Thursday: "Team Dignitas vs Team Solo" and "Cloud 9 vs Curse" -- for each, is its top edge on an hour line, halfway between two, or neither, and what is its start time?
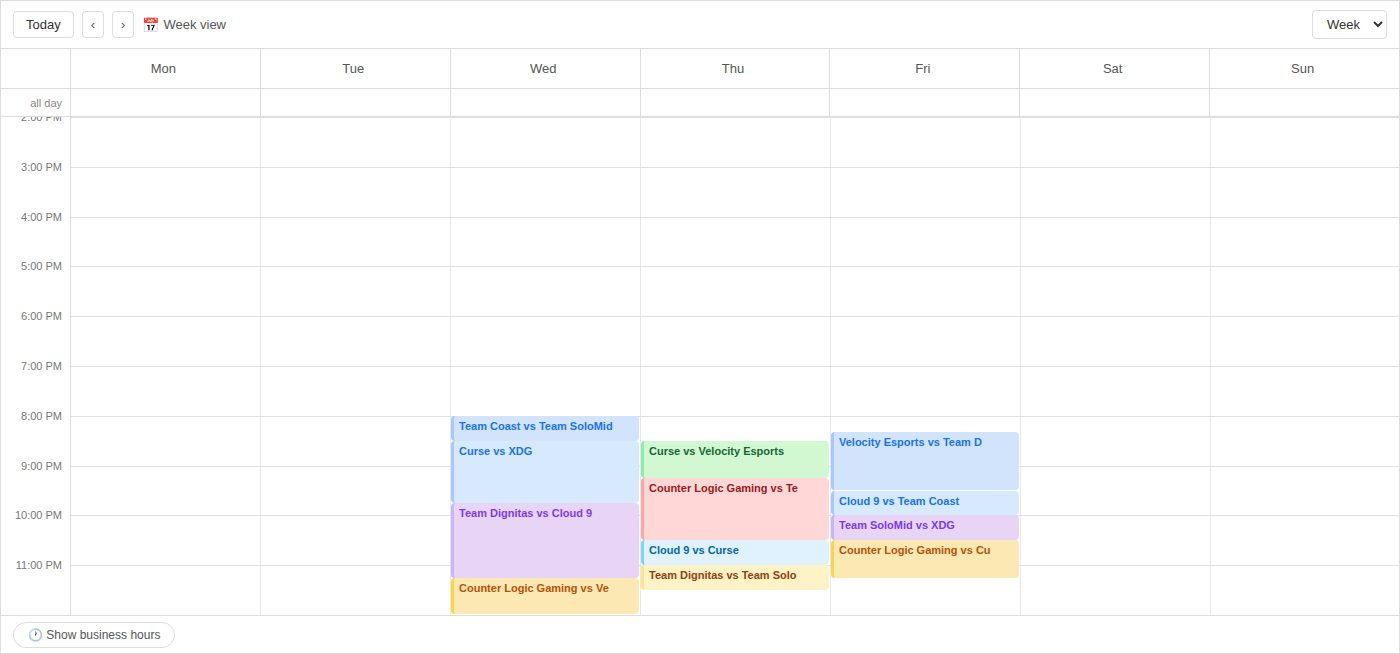
"Team Dignitas vs Team Solo": 11:00 PM, exactly on the 11 PM line. "Cloud 9 vs Curse": 10:30 PM, halfway between the 10 PM and 11 PM lines.